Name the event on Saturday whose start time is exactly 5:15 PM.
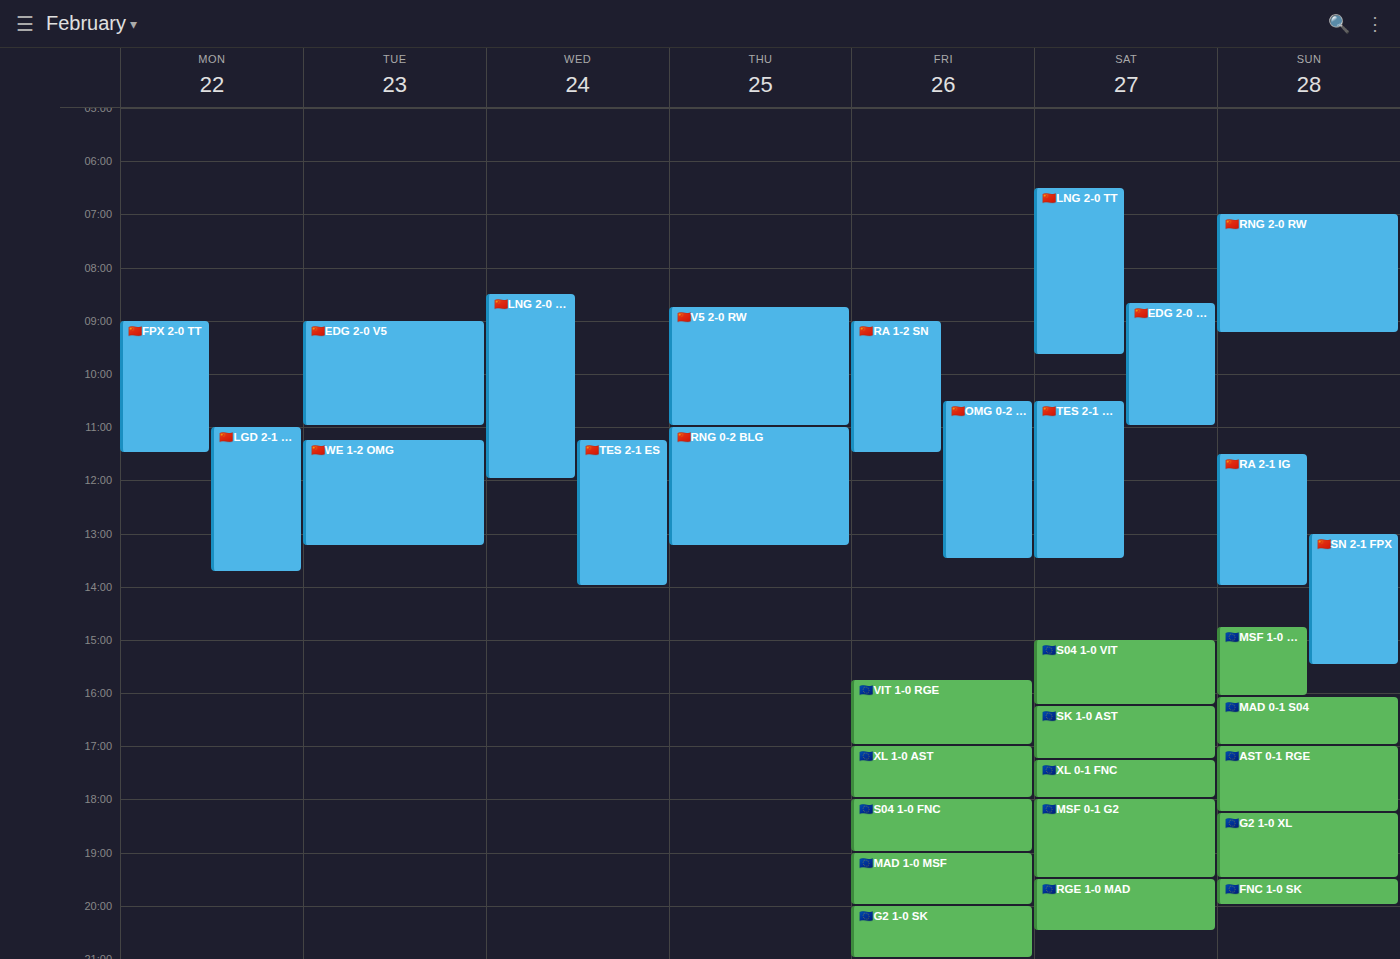
"🇪🇺XL 0-1 FNC"